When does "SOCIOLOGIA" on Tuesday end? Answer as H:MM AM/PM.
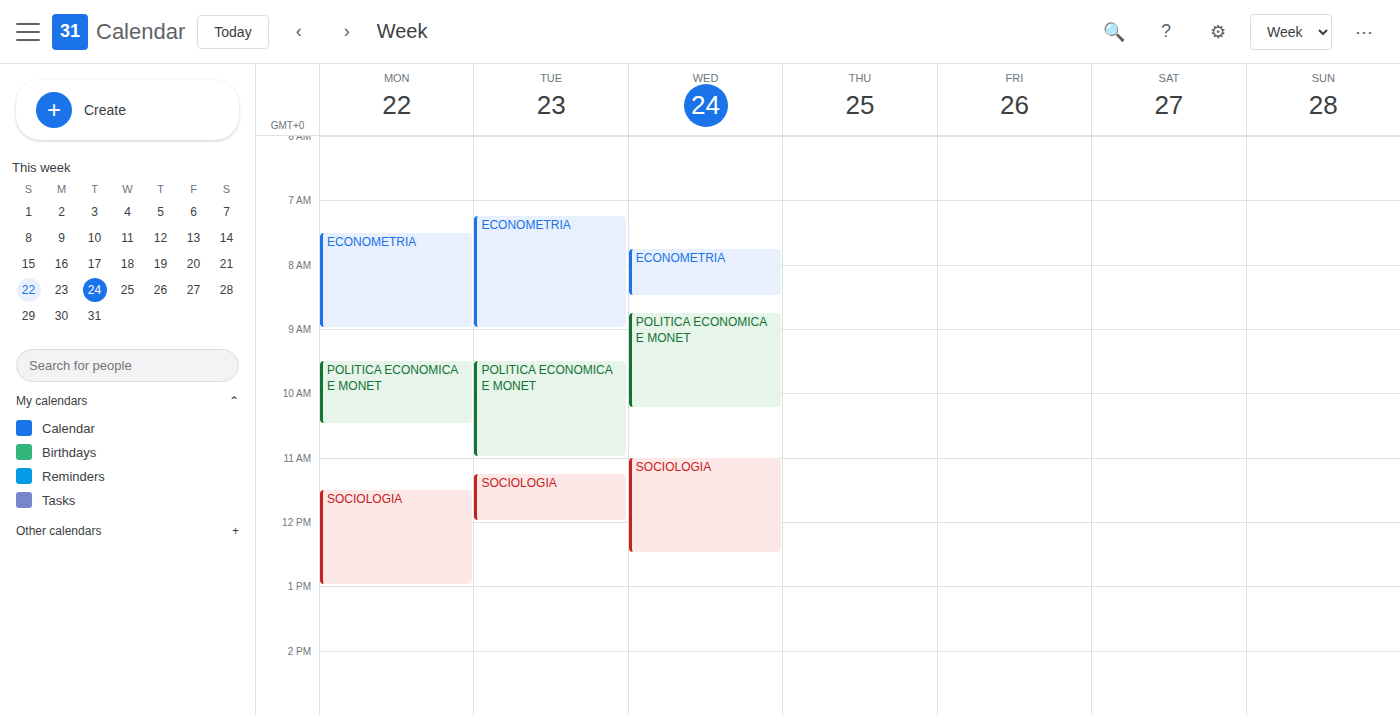
12:00 PM